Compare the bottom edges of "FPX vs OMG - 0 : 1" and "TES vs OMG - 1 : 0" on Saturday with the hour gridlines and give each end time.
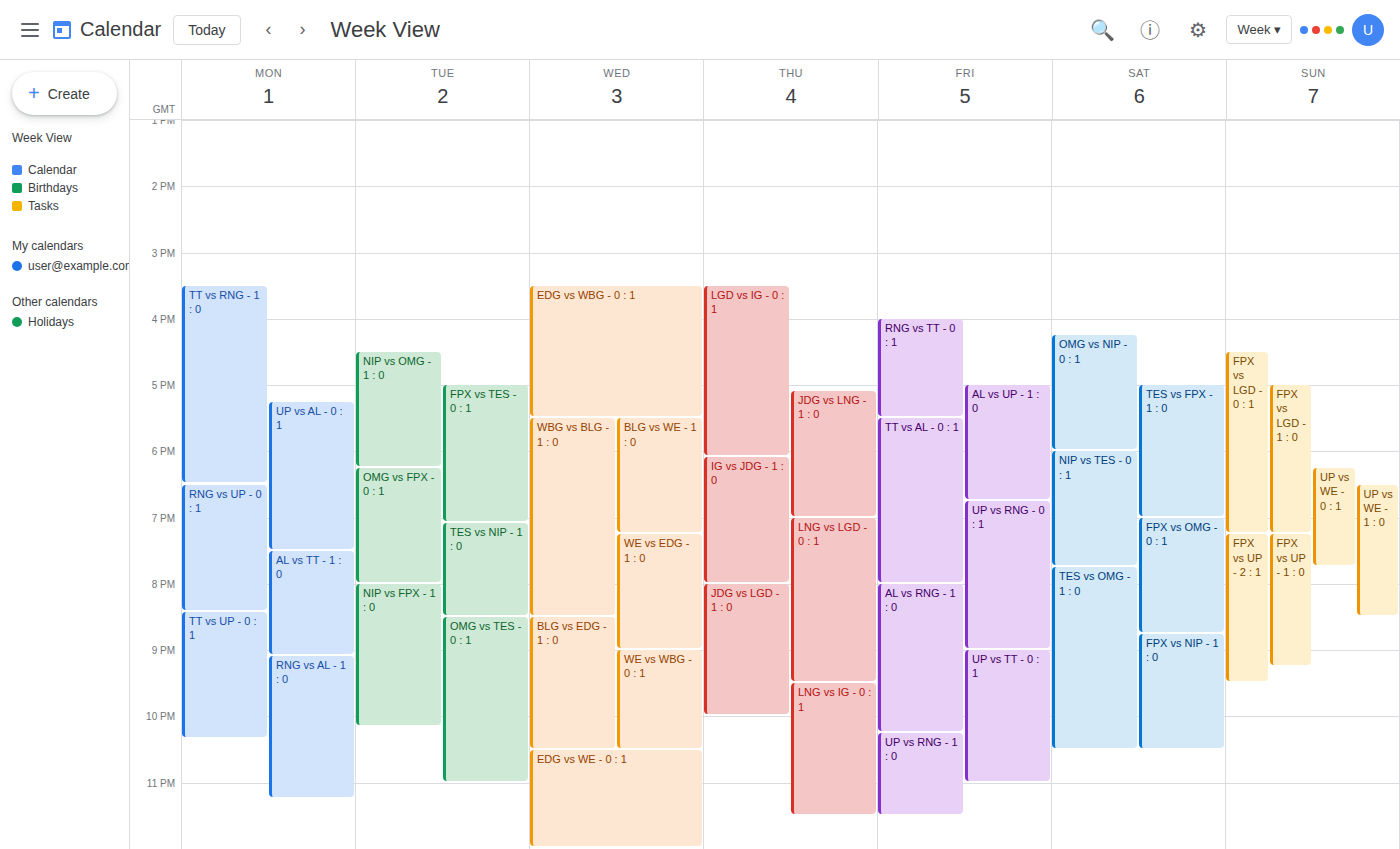
"FPX vs OMG - 0 : 1": 8:45 PM, neither: three quarters of the way from the 8 PM line to the 9 PM line. "TES vs OMG - 1 : 0": 10:30 PM, halfway between the 10 PM and 11 PM lines.